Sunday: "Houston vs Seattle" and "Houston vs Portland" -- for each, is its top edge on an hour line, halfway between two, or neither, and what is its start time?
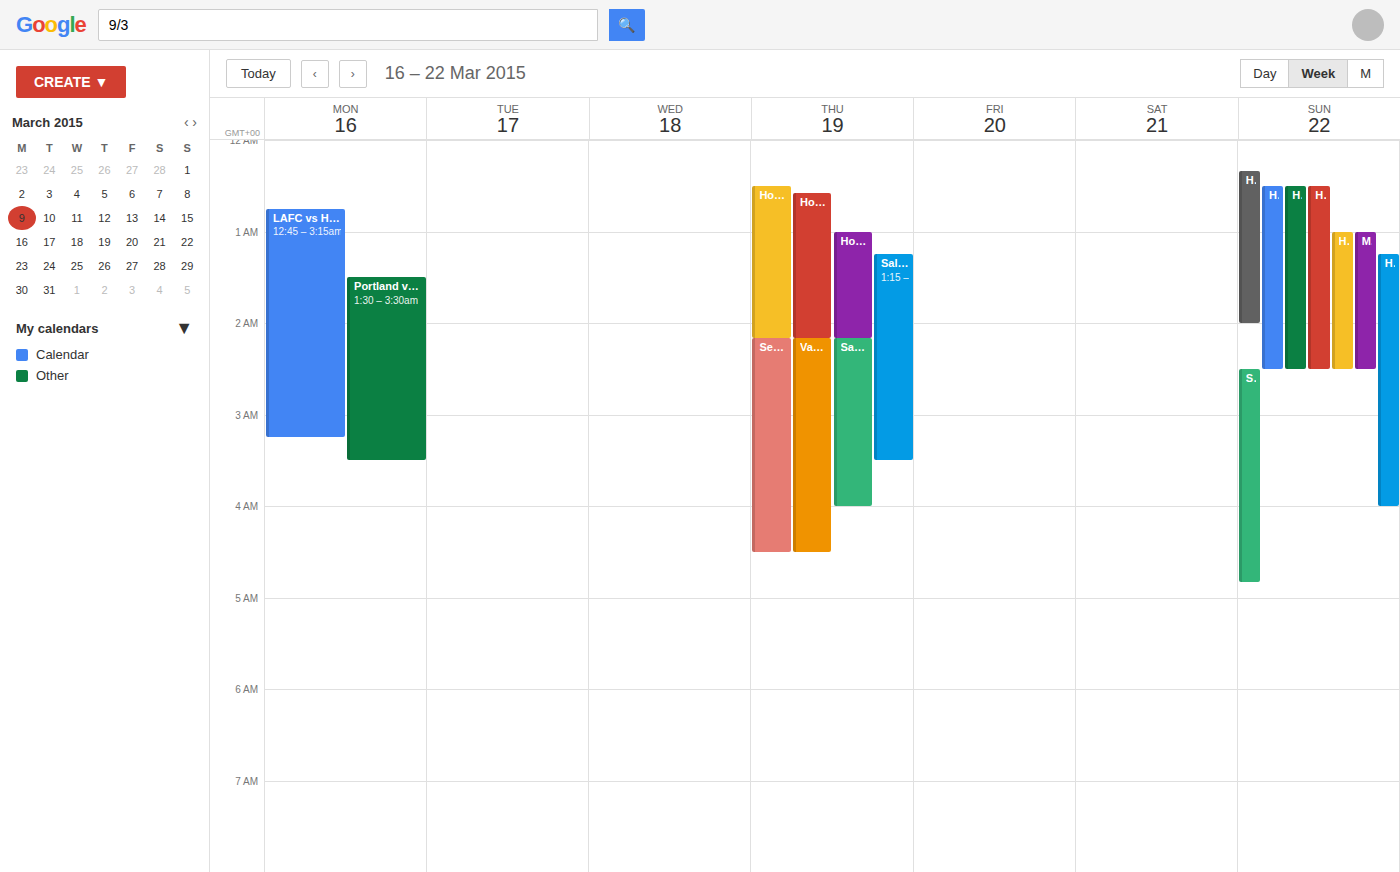
"Houston vs Seattle": 1:00 AM, exactly on the 1 AM line. "Houston vs Portland": 12:30 AM, halfway between the 12 AM and 1 AM lines.